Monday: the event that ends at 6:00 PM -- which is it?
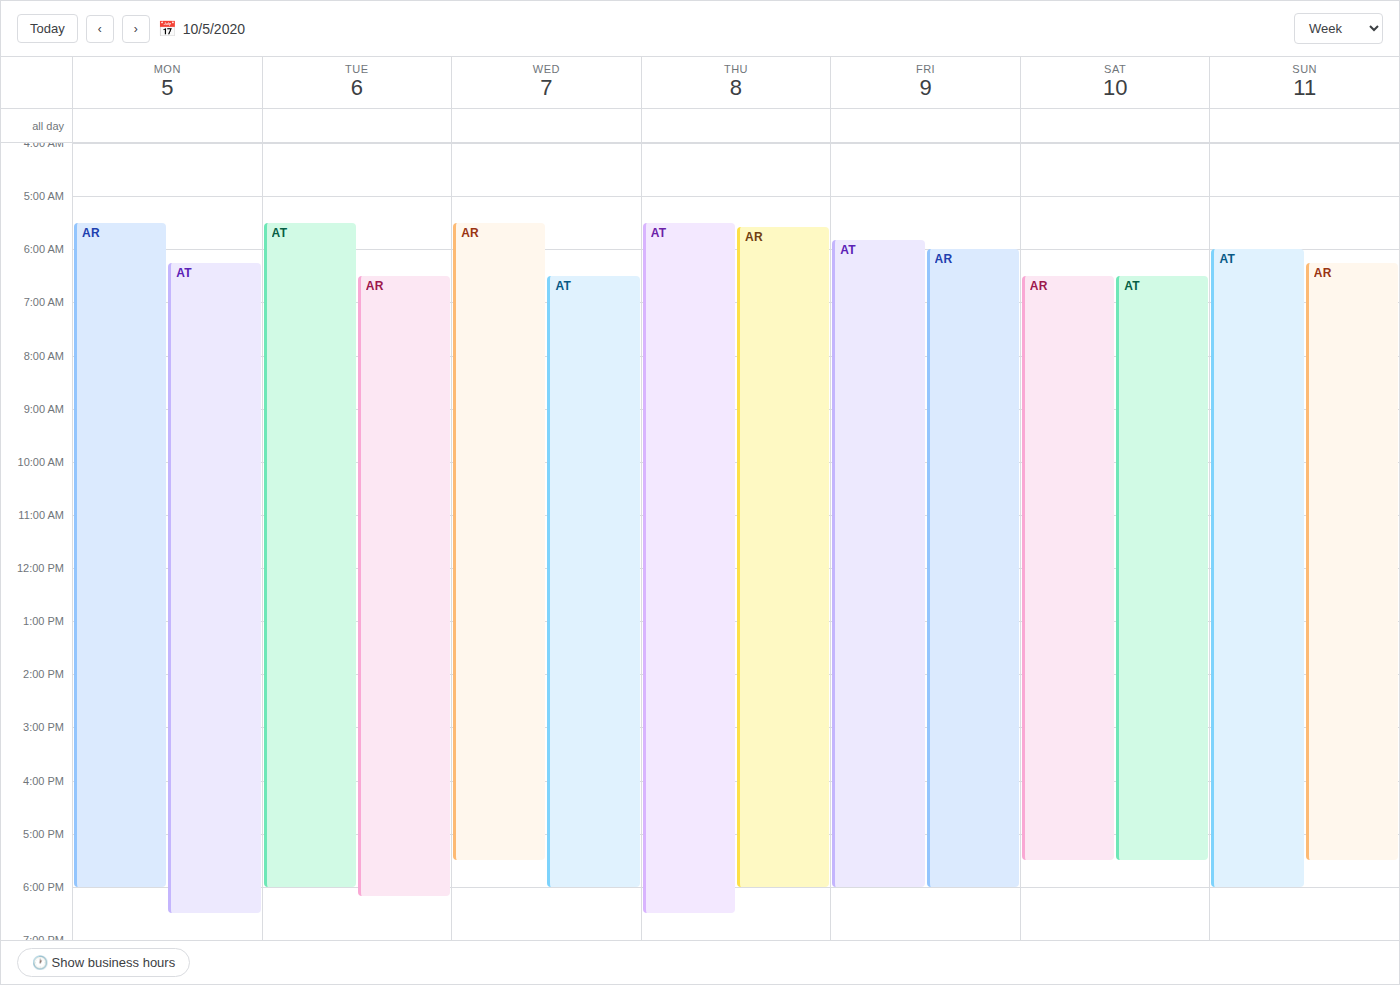
"AR"